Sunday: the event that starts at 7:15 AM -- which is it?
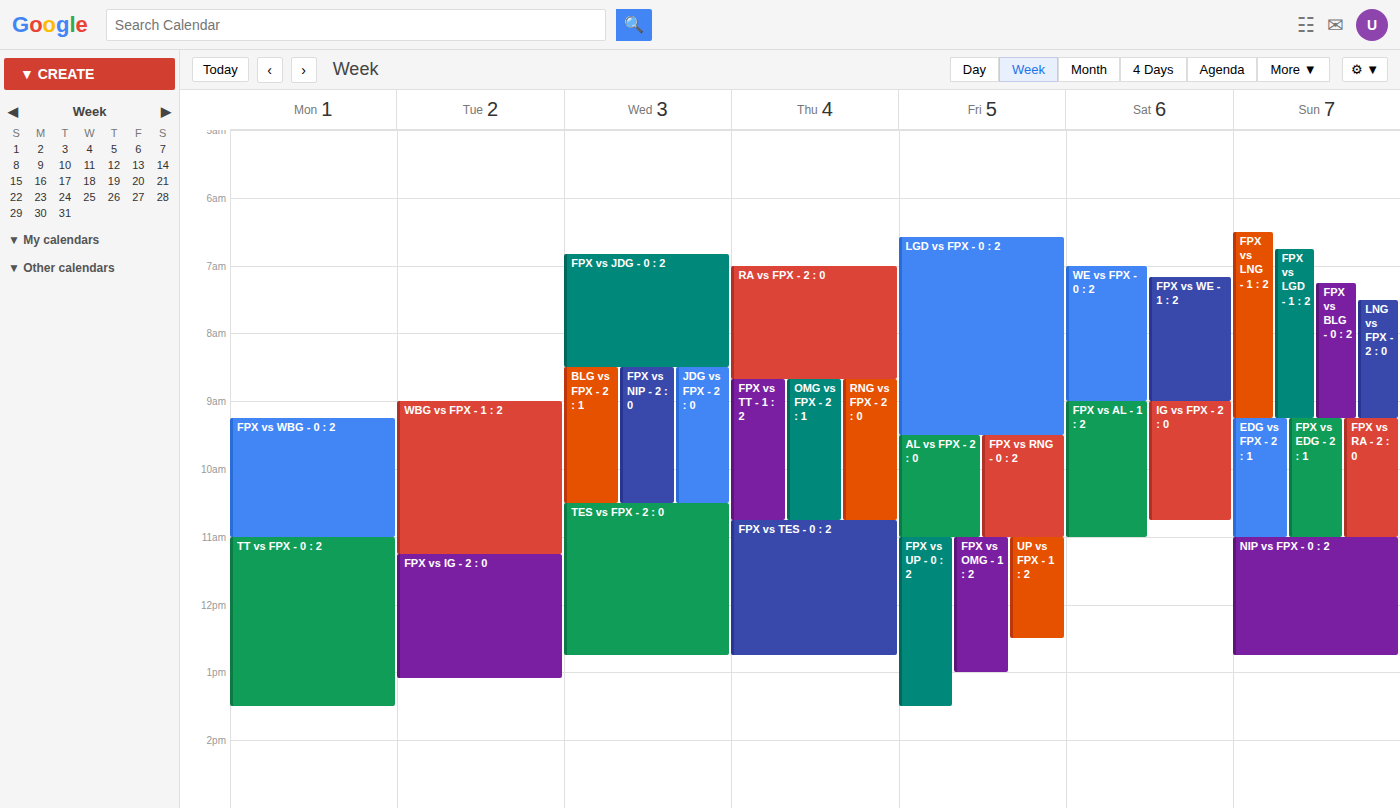
"FPX vs BLG - 0 : 2"